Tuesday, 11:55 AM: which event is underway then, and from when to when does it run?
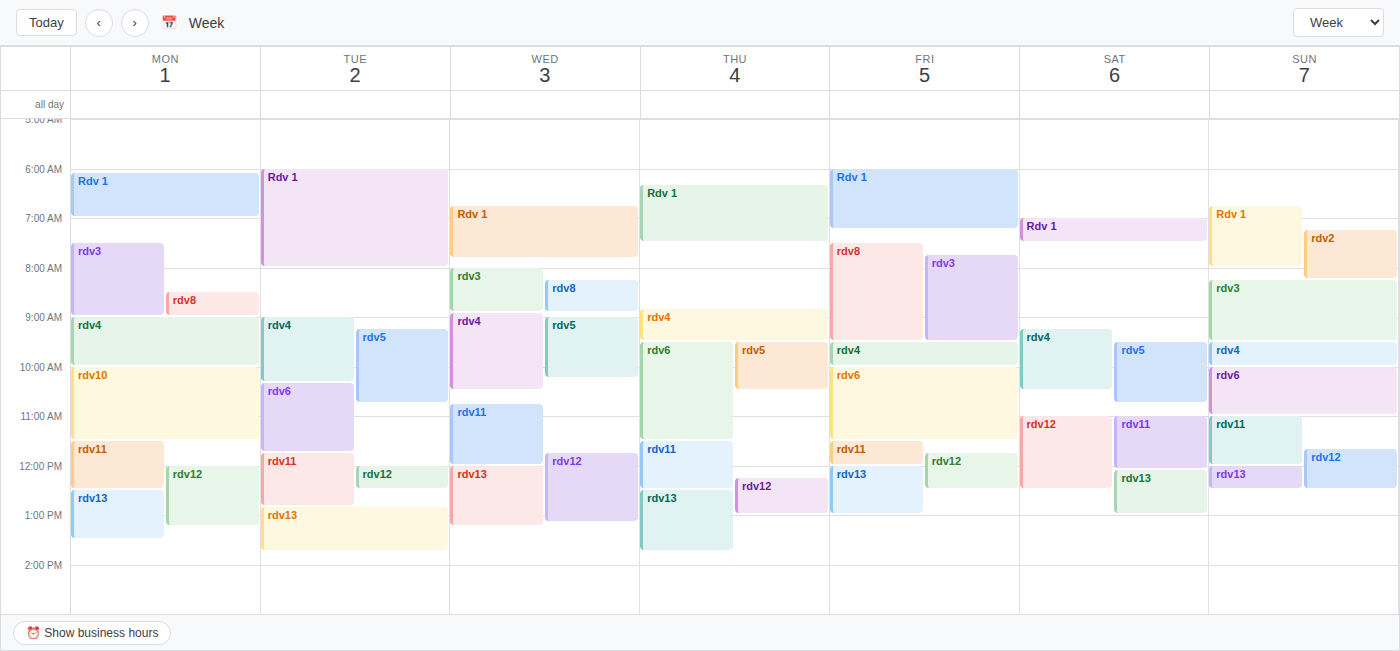
"rdv11", 11:45 AM to 12:50 PM